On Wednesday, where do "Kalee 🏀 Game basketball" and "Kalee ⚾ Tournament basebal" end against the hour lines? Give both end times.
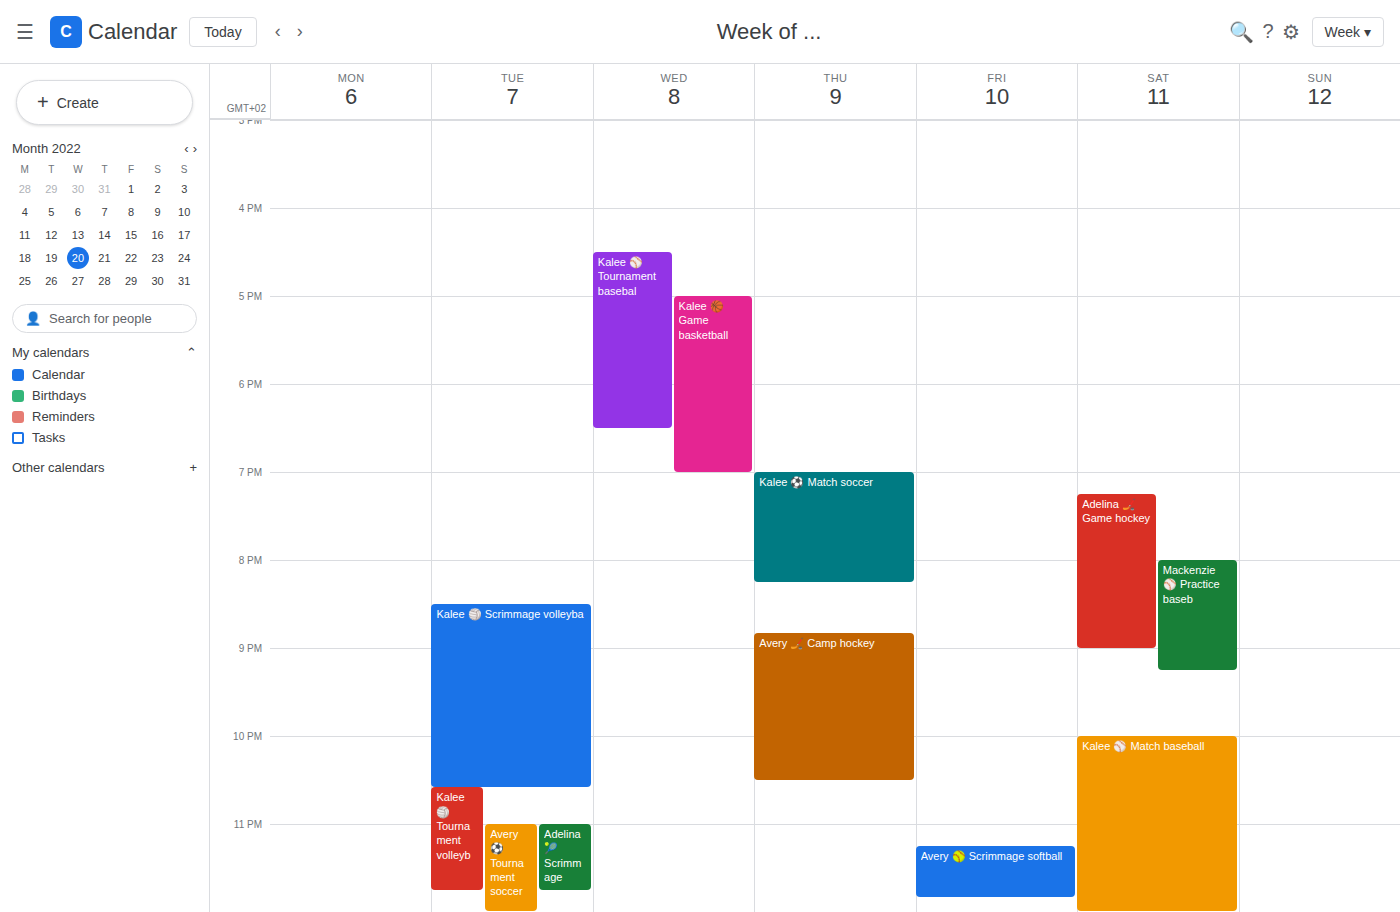
"Kalee 🏀 Game basketball": 7:00 PM, exactly on the 7 PM line. "Kalee ⚾ Tournament basebal": 6:30 PM, halfway between the 6 PM and 7 PM lines.